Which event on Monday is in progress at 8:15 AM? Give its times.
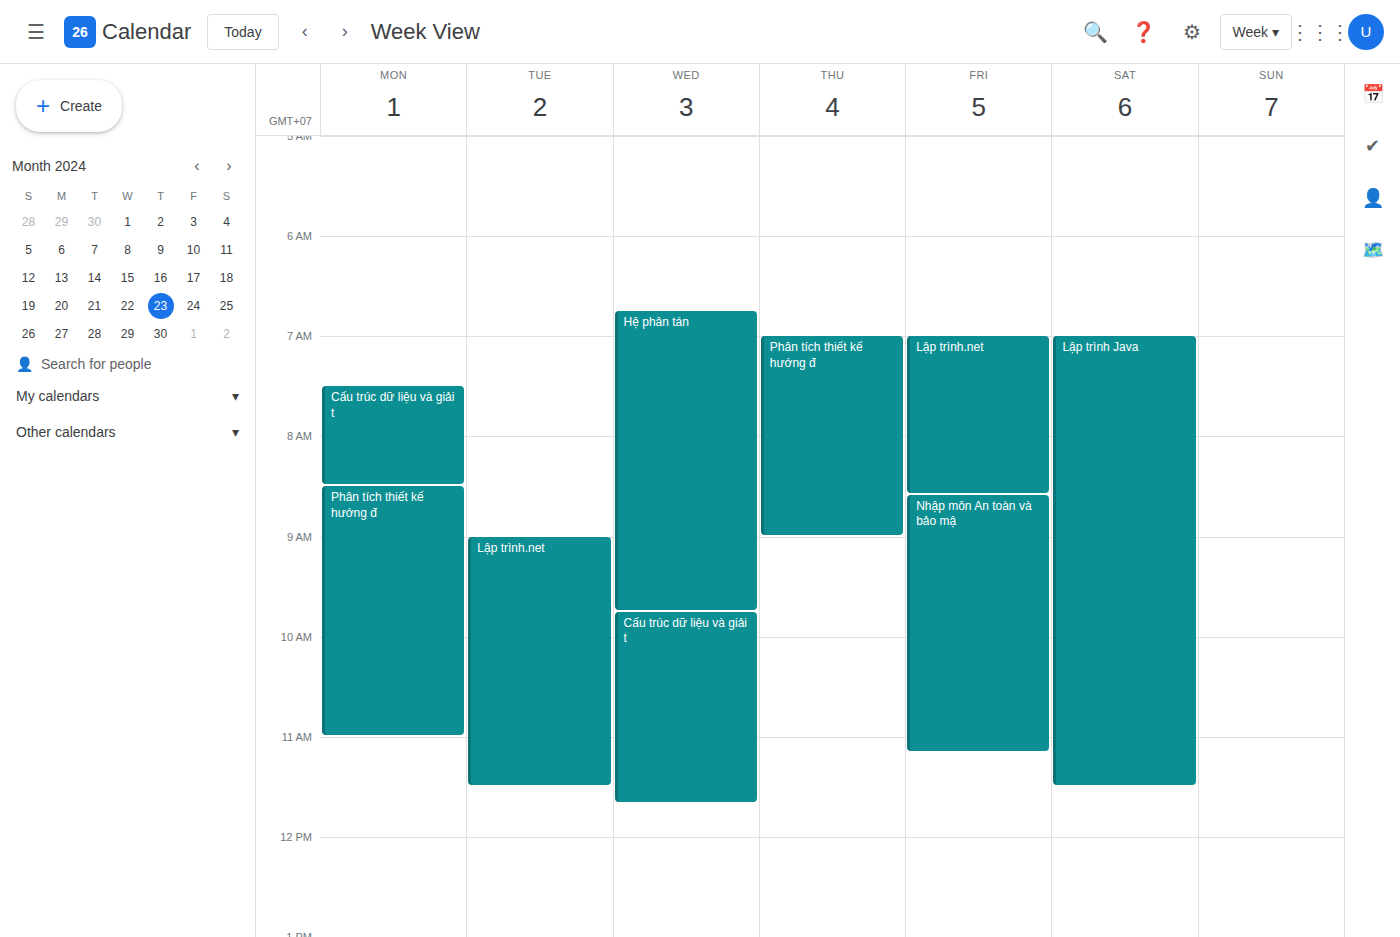
"Cấu trúc dữ liệu và giải t", 7:30 AM to 8:30 AM